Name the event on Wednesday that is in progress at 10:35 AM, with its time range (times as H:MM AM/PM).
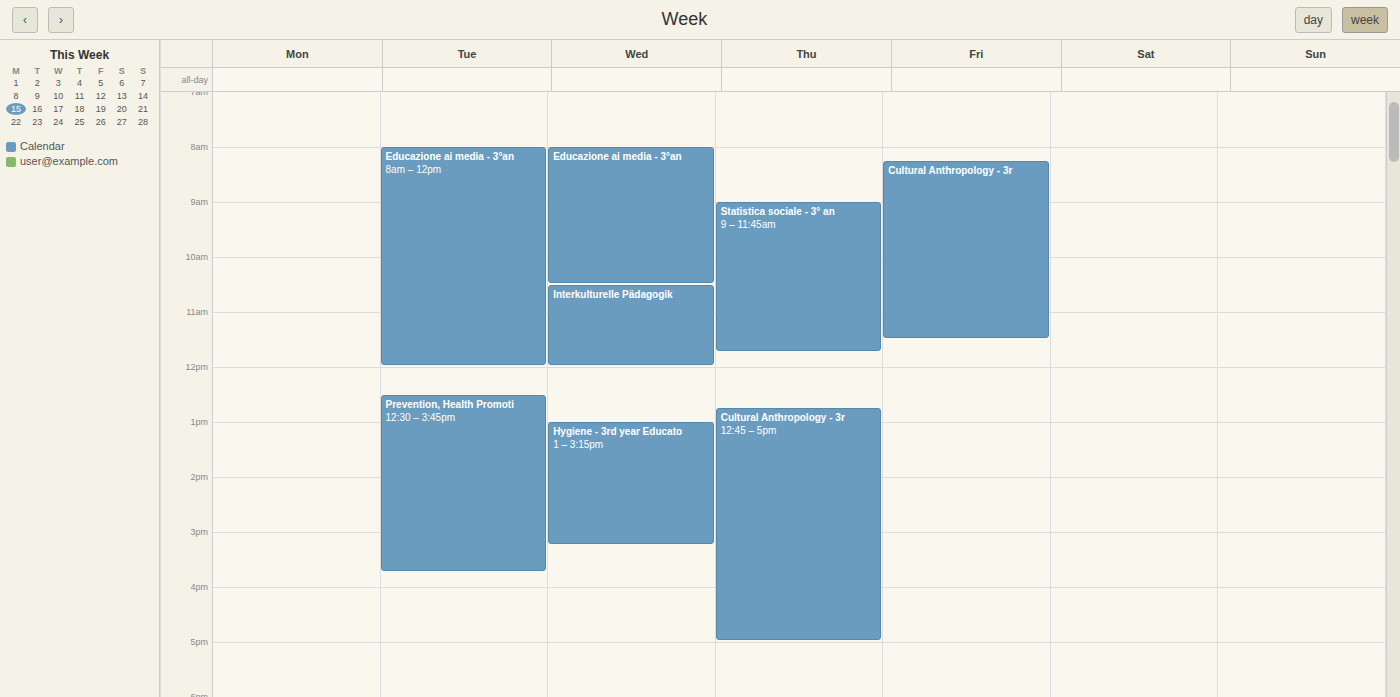
"Interkulturelle Pädagogik", 10:30 AM to 12:00 PM